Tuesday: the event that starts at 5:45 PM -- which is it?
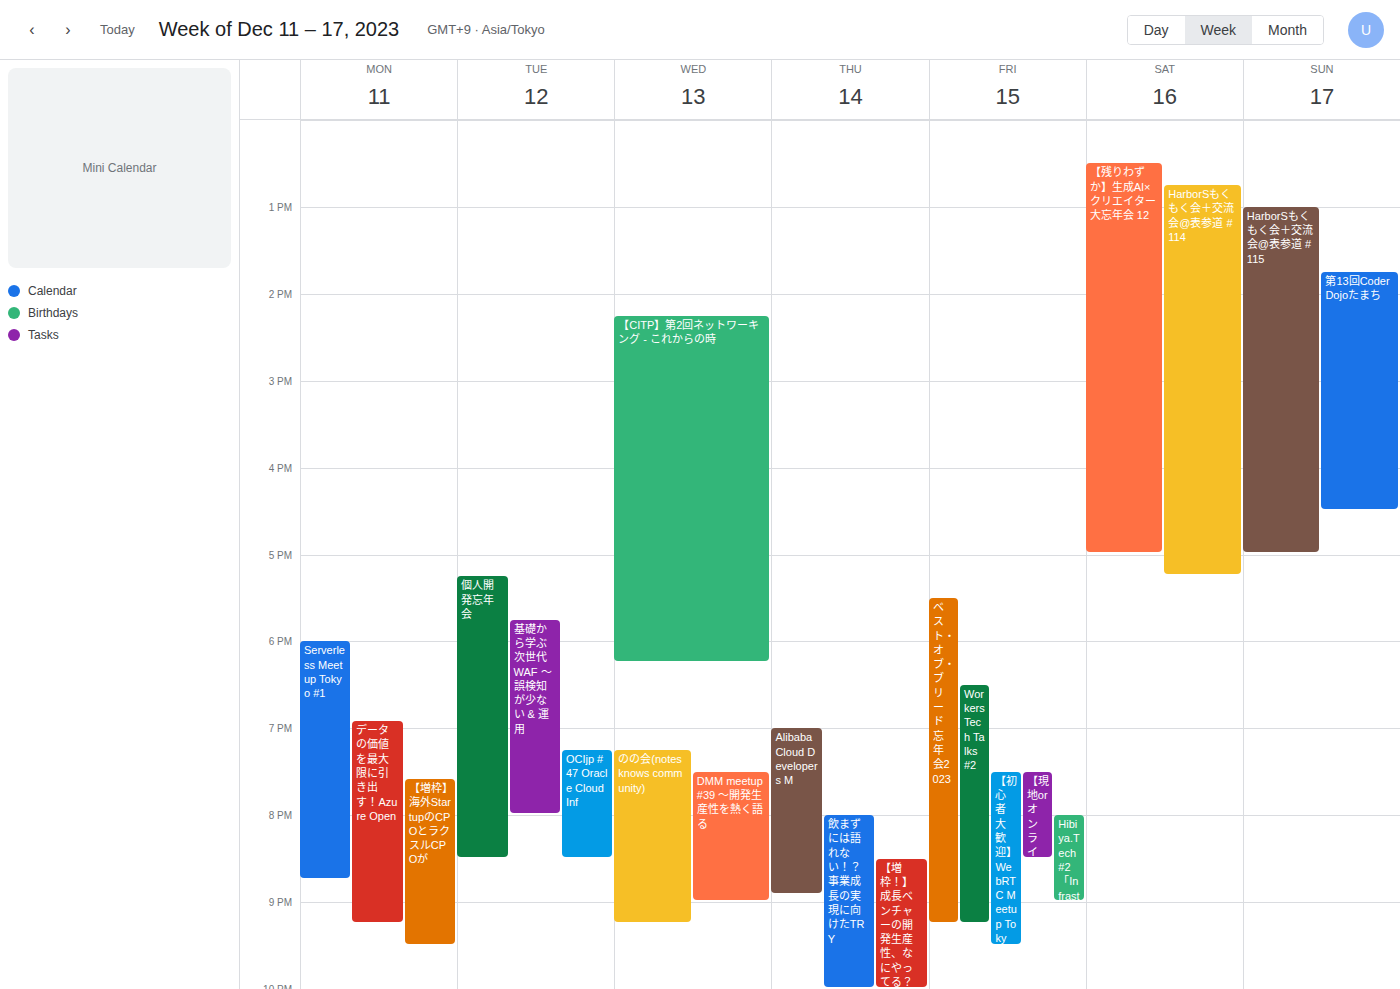
"基礎から学ぶ次世代WAF 〜誤検知が少ない & 運用"